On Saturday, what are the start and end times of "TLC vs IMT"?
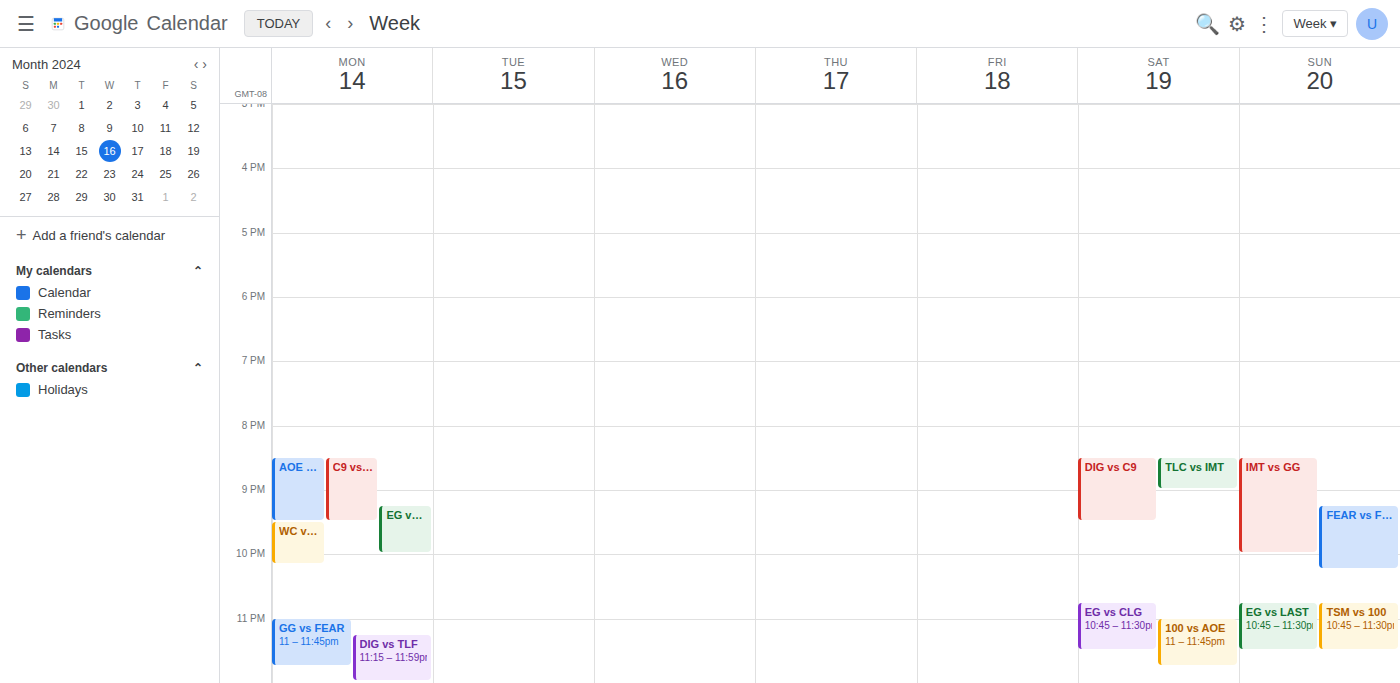
8:30 PM to 9:00 PM